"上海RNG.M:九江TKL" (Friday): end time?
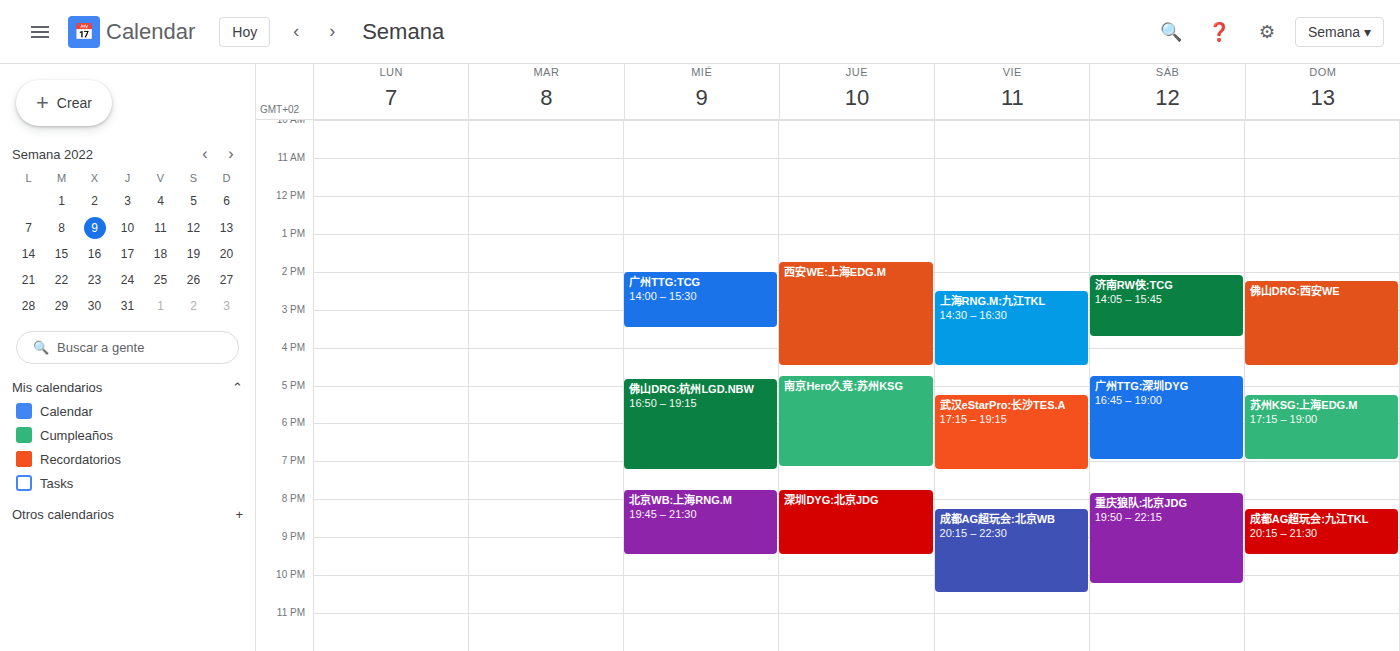
4:30 PM